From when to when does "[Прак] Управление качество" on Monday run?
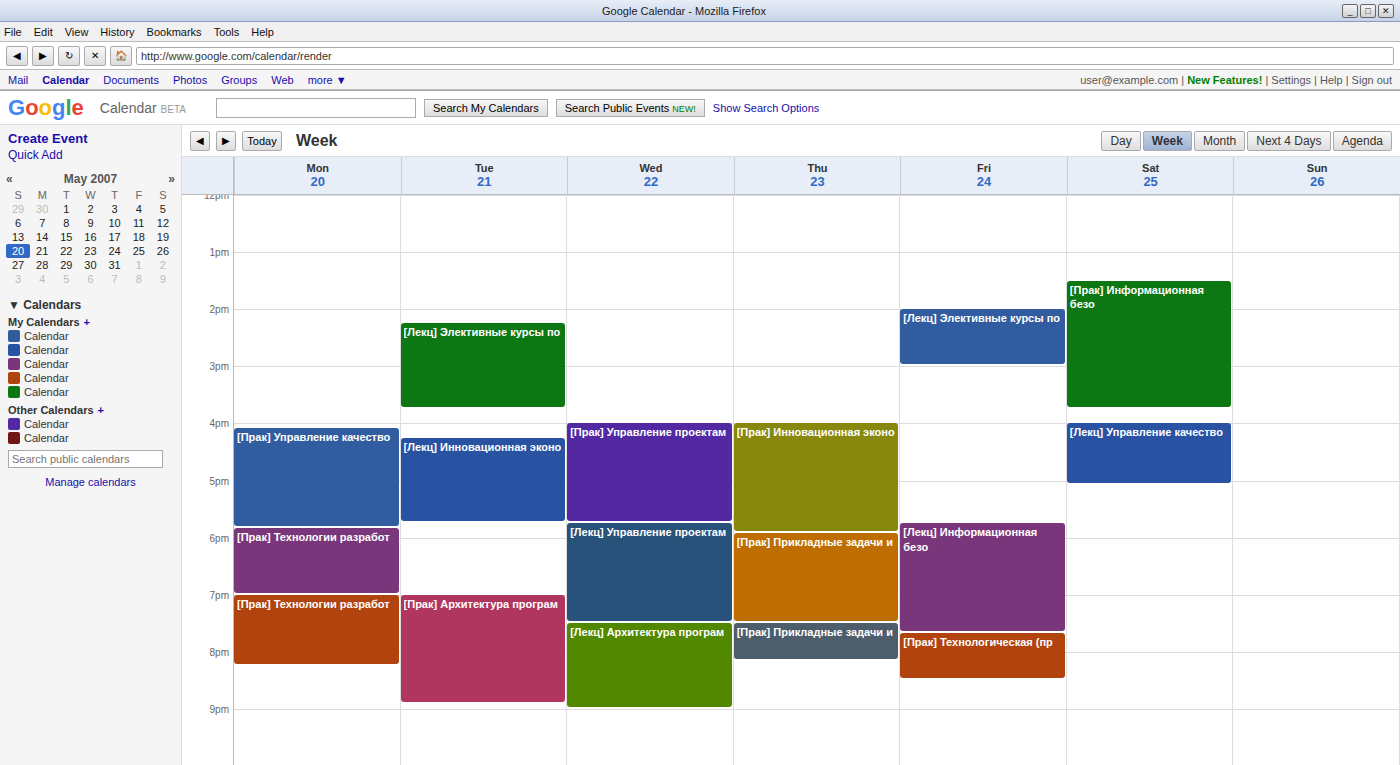
4:05 PM to 5:50 PM